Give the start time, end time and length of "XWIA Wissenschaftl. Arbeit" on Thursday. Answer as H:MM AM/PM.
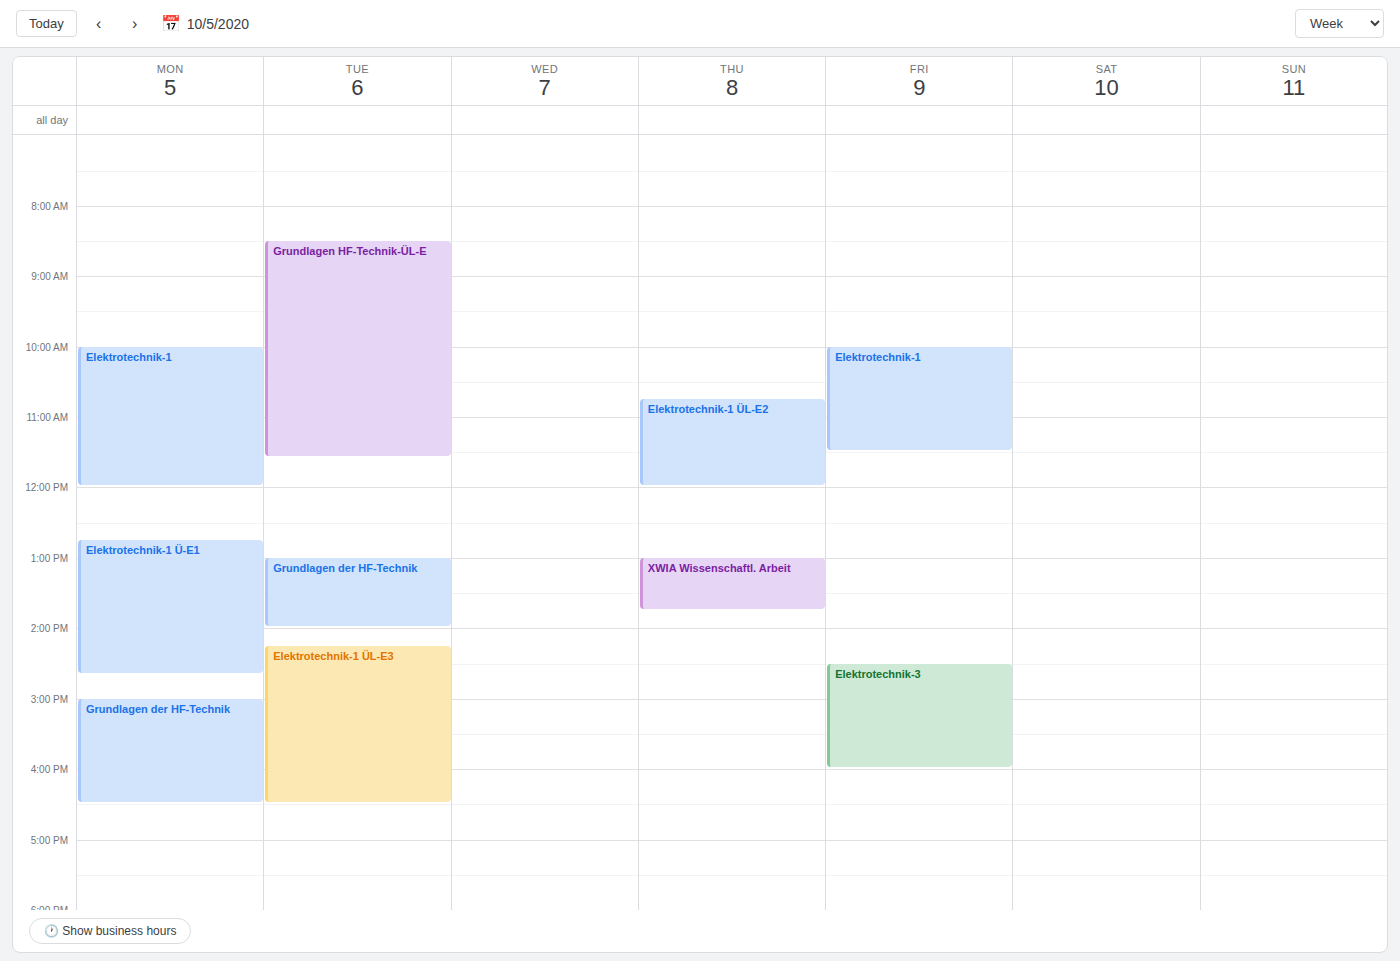
1:00 PM to 1:45 PM, 45 minutes